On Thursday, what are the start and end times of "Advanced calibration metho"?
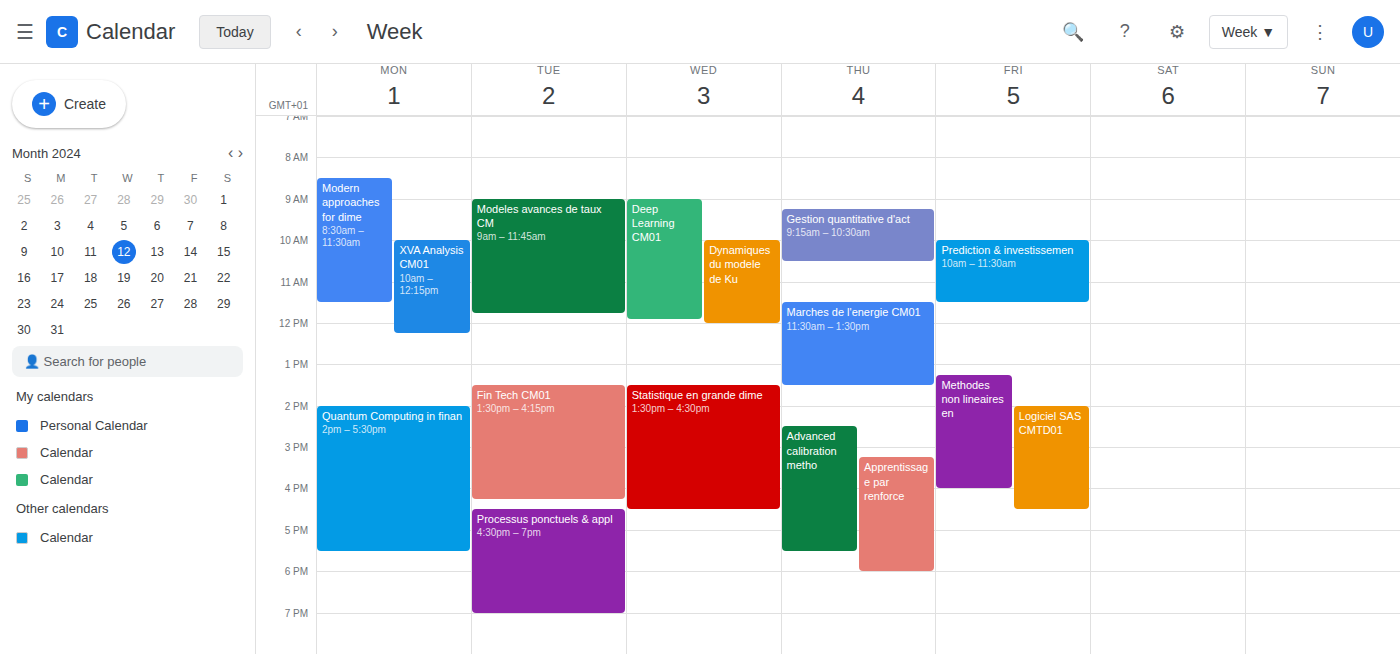
14:30 to 17:30